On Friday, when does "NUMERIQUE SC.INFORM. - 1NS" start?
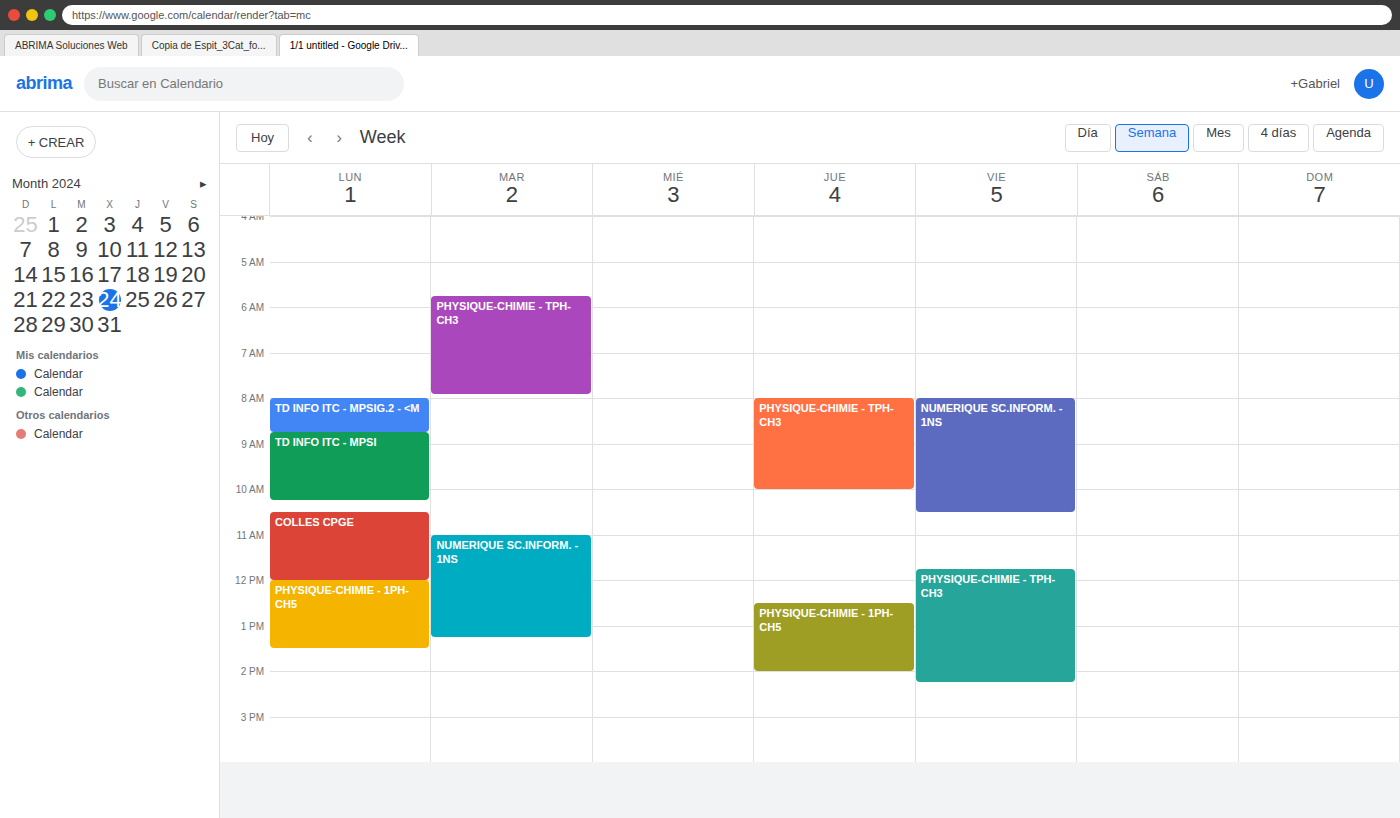
8:00 AM